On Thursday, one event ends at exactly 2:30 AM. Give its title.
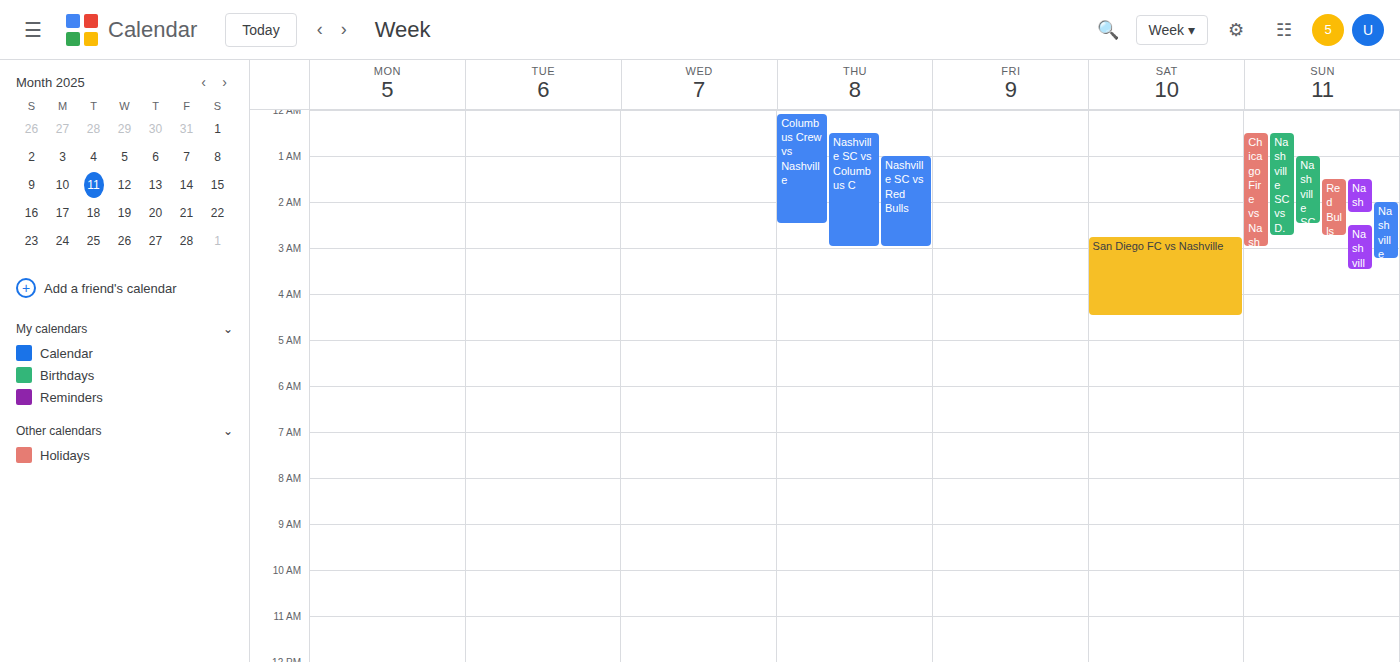
"Columbus Crew vs Nashville"